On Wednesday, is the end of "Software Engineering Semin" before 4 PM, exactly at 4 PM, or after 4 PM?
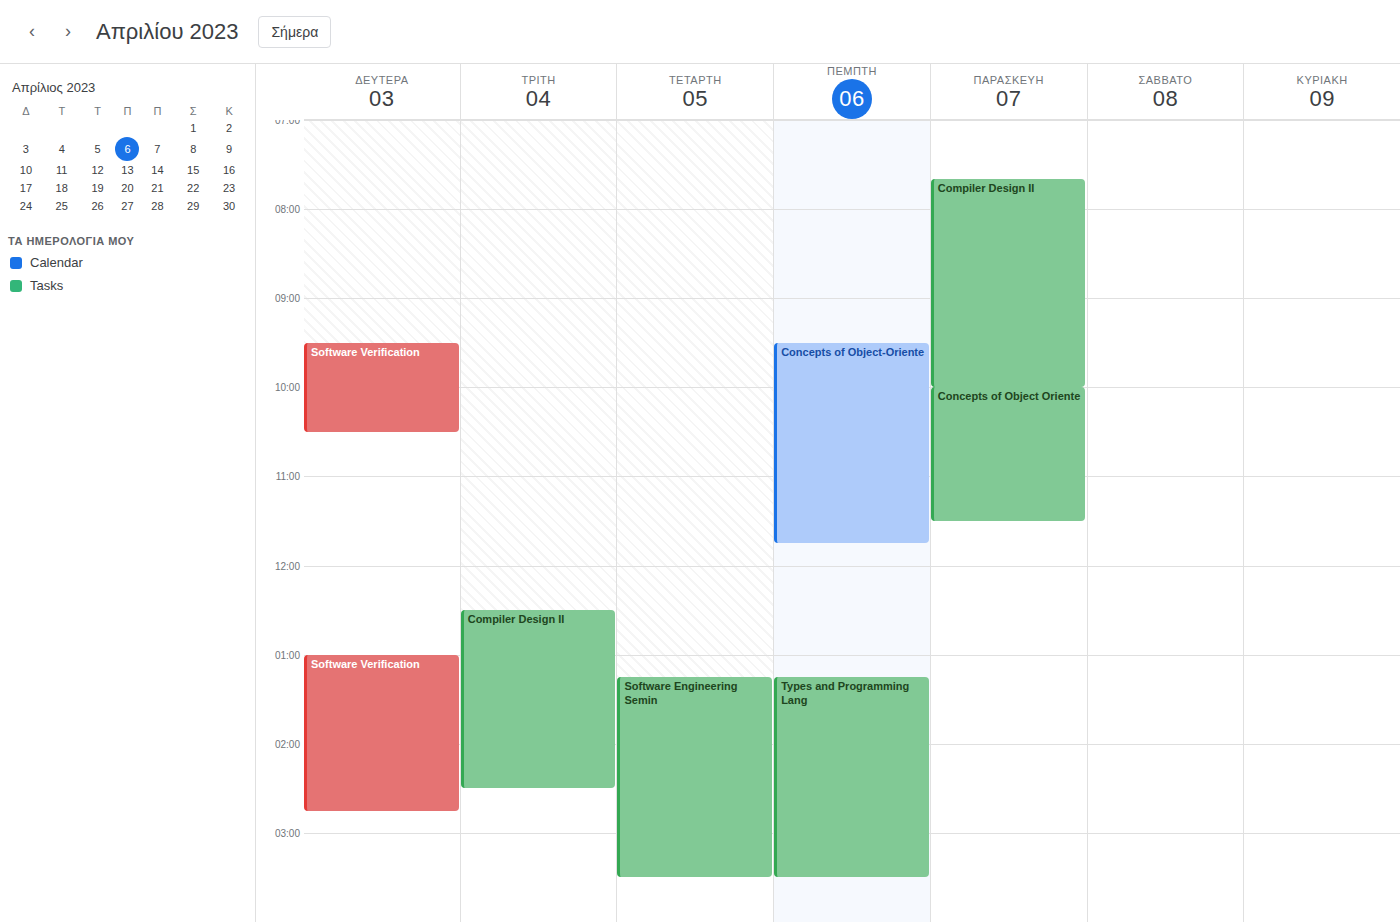
3:30 PM -- before 4 PM, 30 minutes above the 4 PM line.